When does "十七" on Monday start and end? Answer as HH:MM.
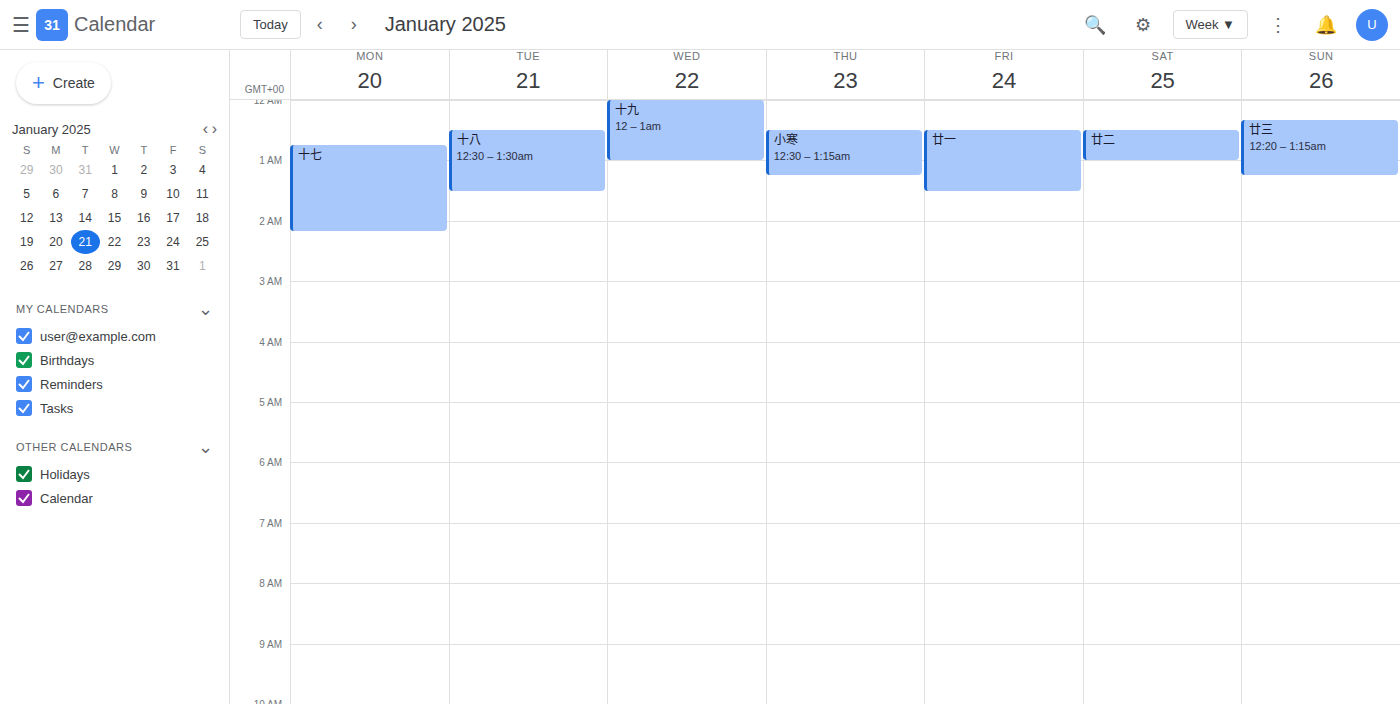
00:45 to 02:10